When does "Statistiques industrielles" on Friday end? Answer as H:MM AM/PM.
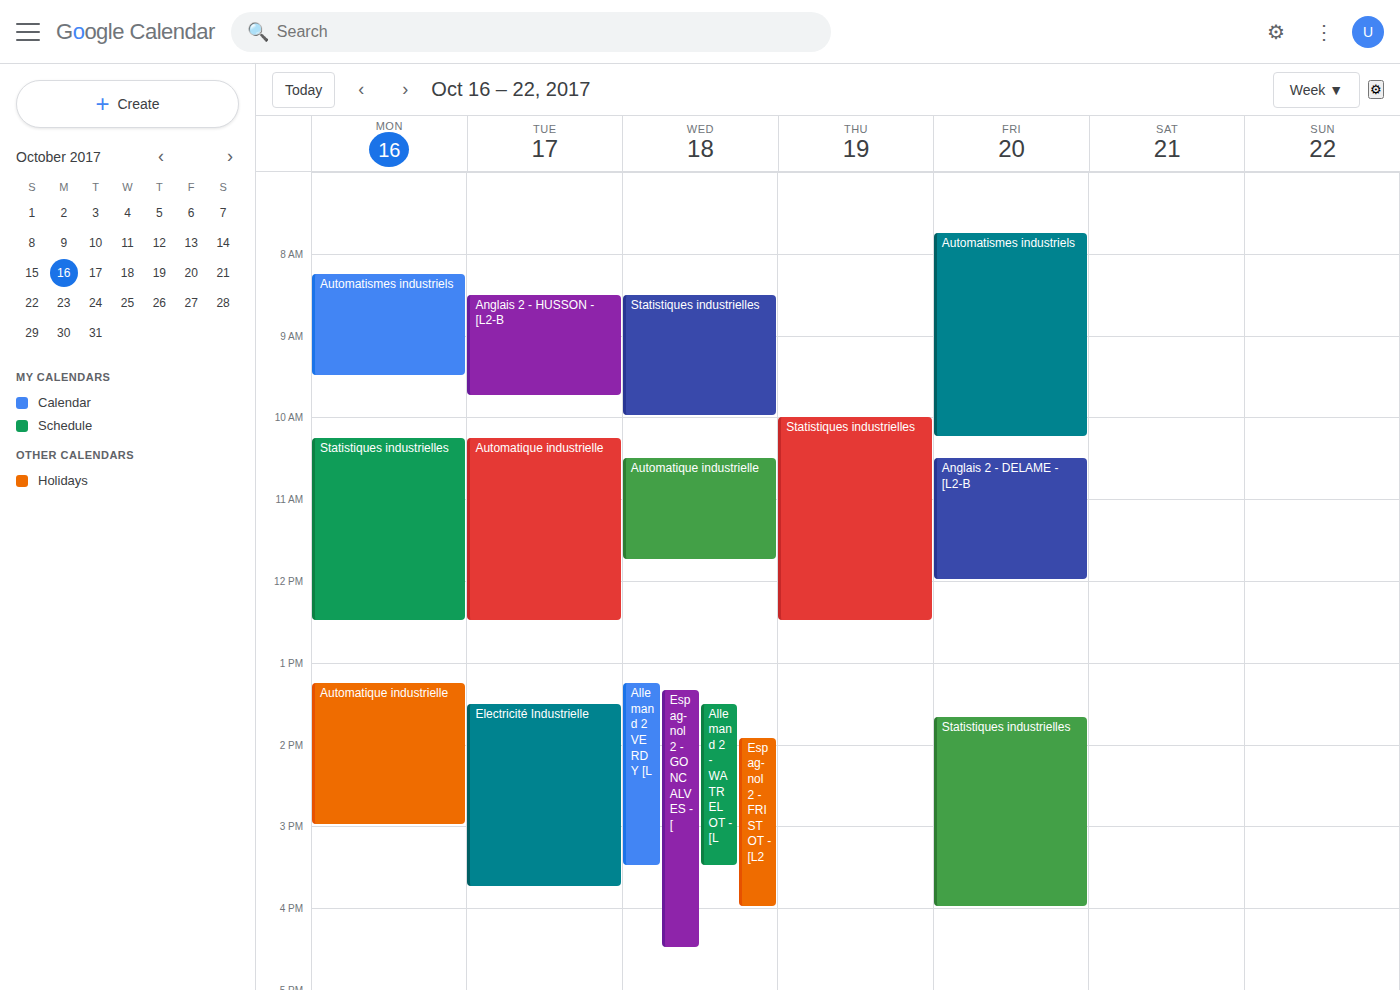
4:00 PM